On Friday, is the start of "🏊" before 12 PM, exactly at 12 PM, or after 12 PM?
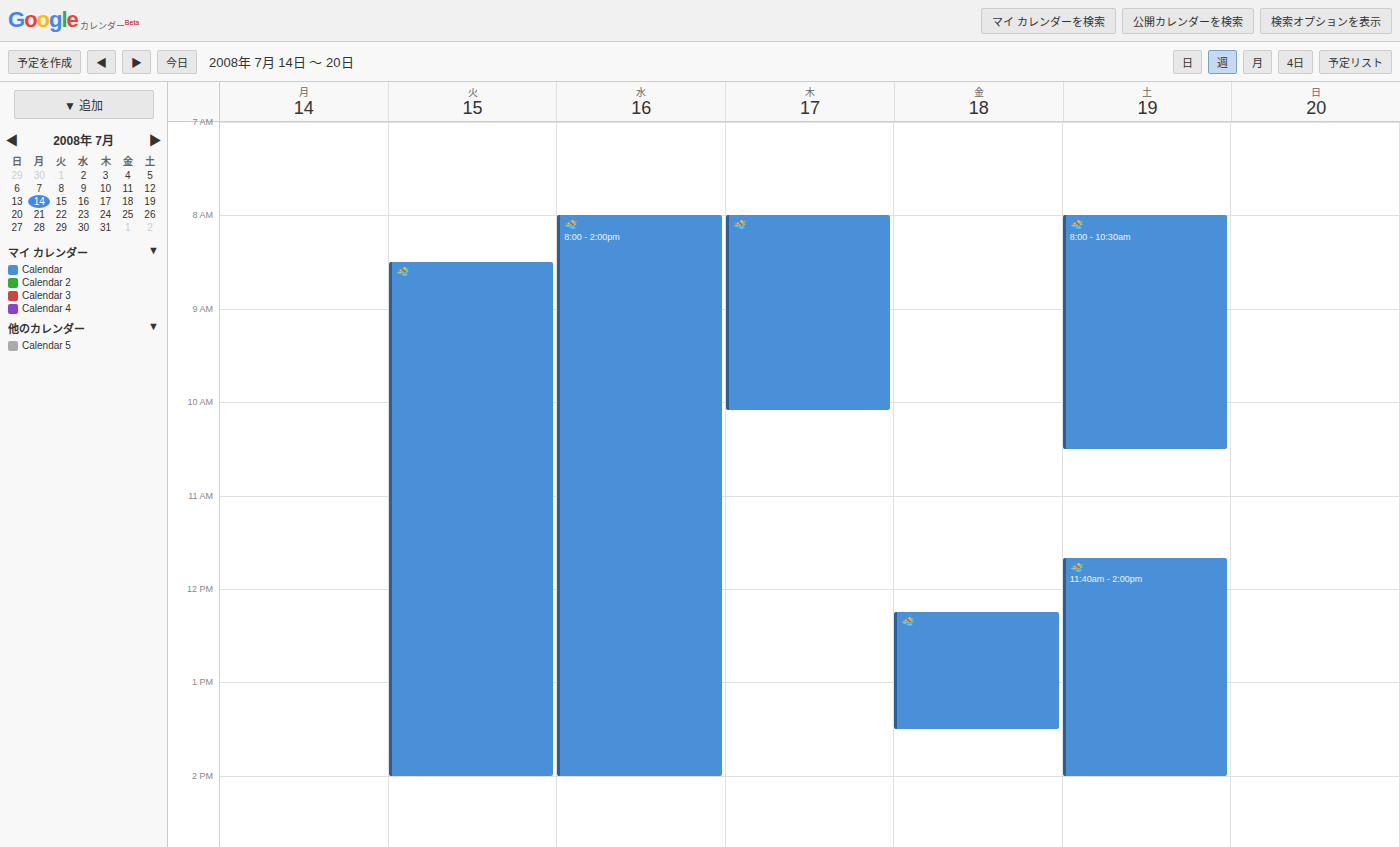
12:15 PM -- after 12 PM, 15 minutes below the 12 PM line.